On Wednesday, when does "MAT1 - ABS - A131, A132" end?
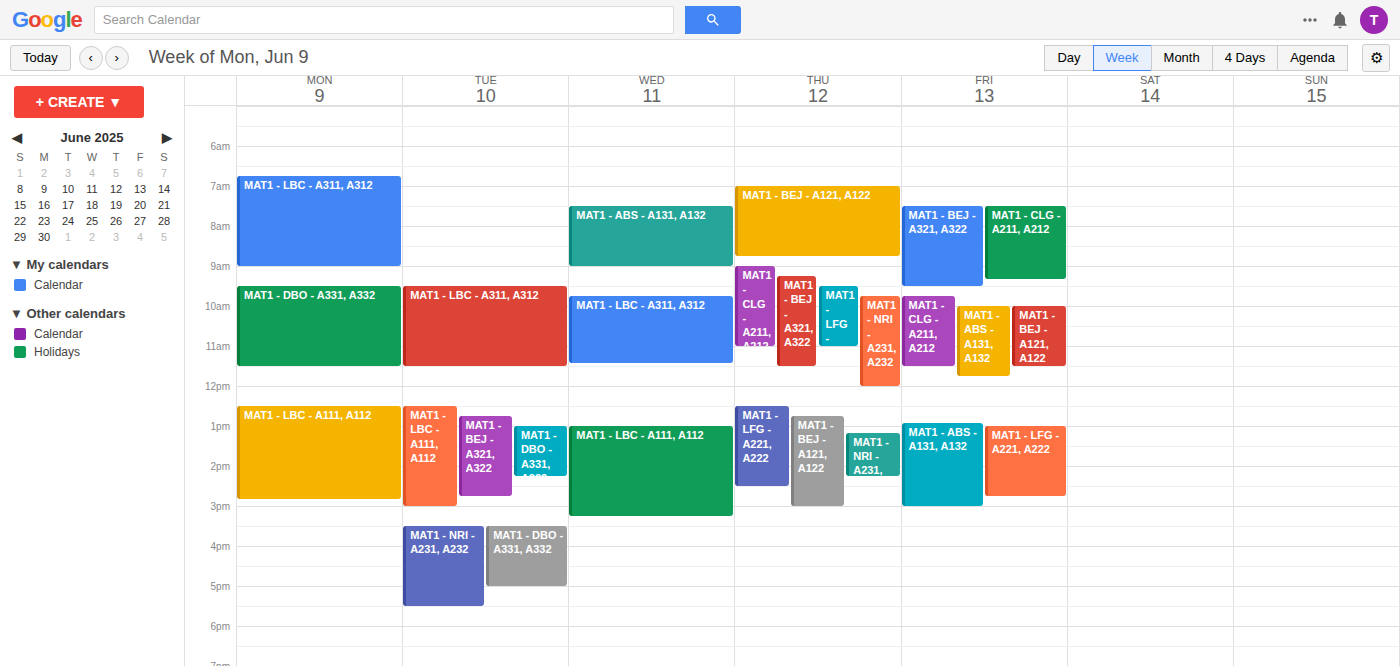
9:00 AM